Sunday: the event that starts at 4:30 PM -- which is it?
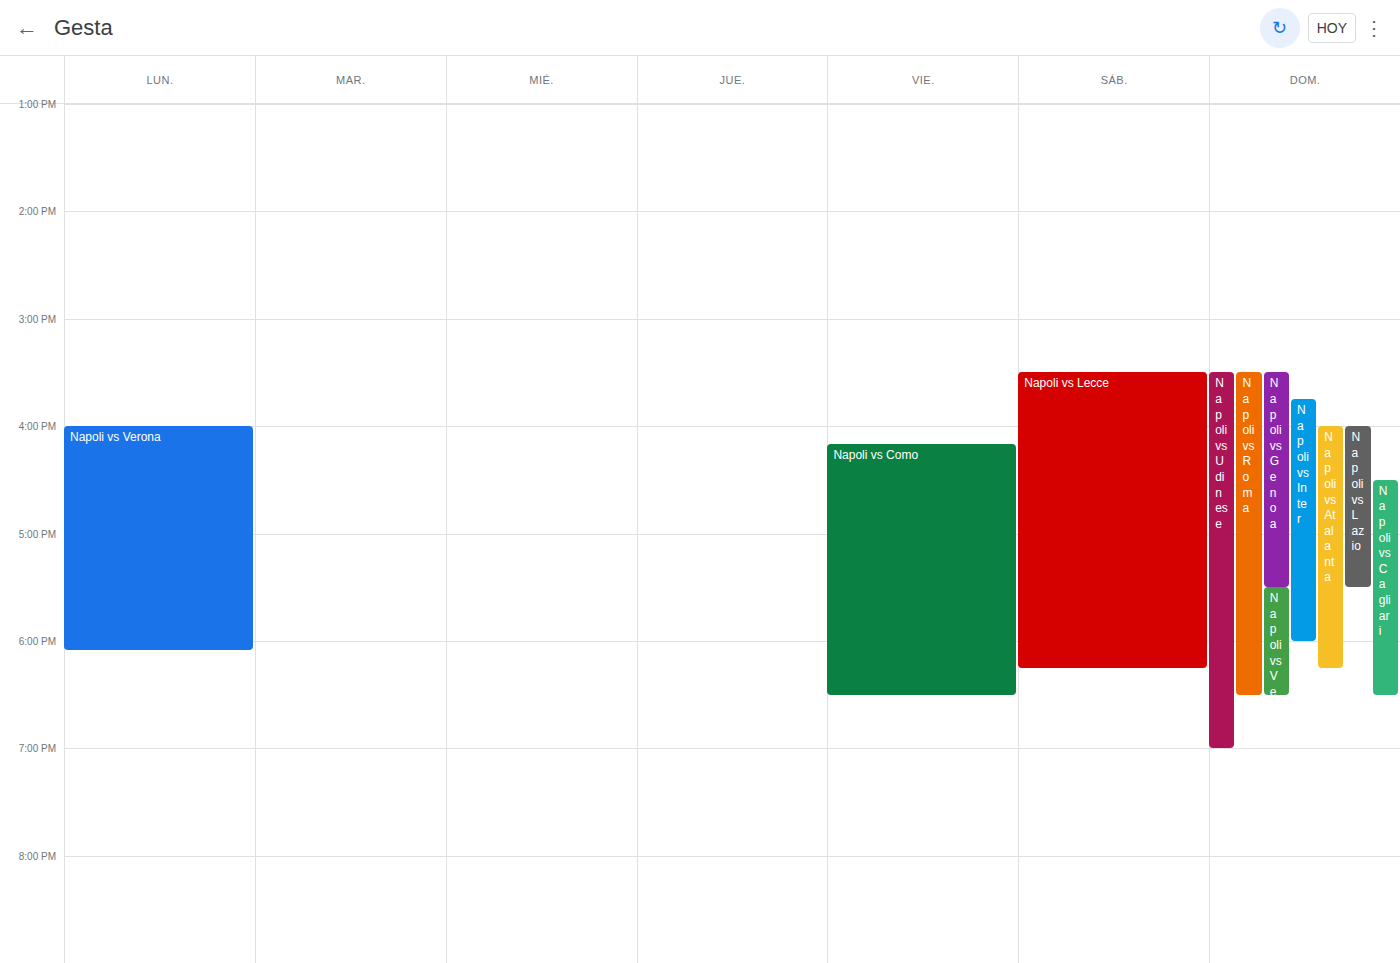
"Napoli vs Cagliari"